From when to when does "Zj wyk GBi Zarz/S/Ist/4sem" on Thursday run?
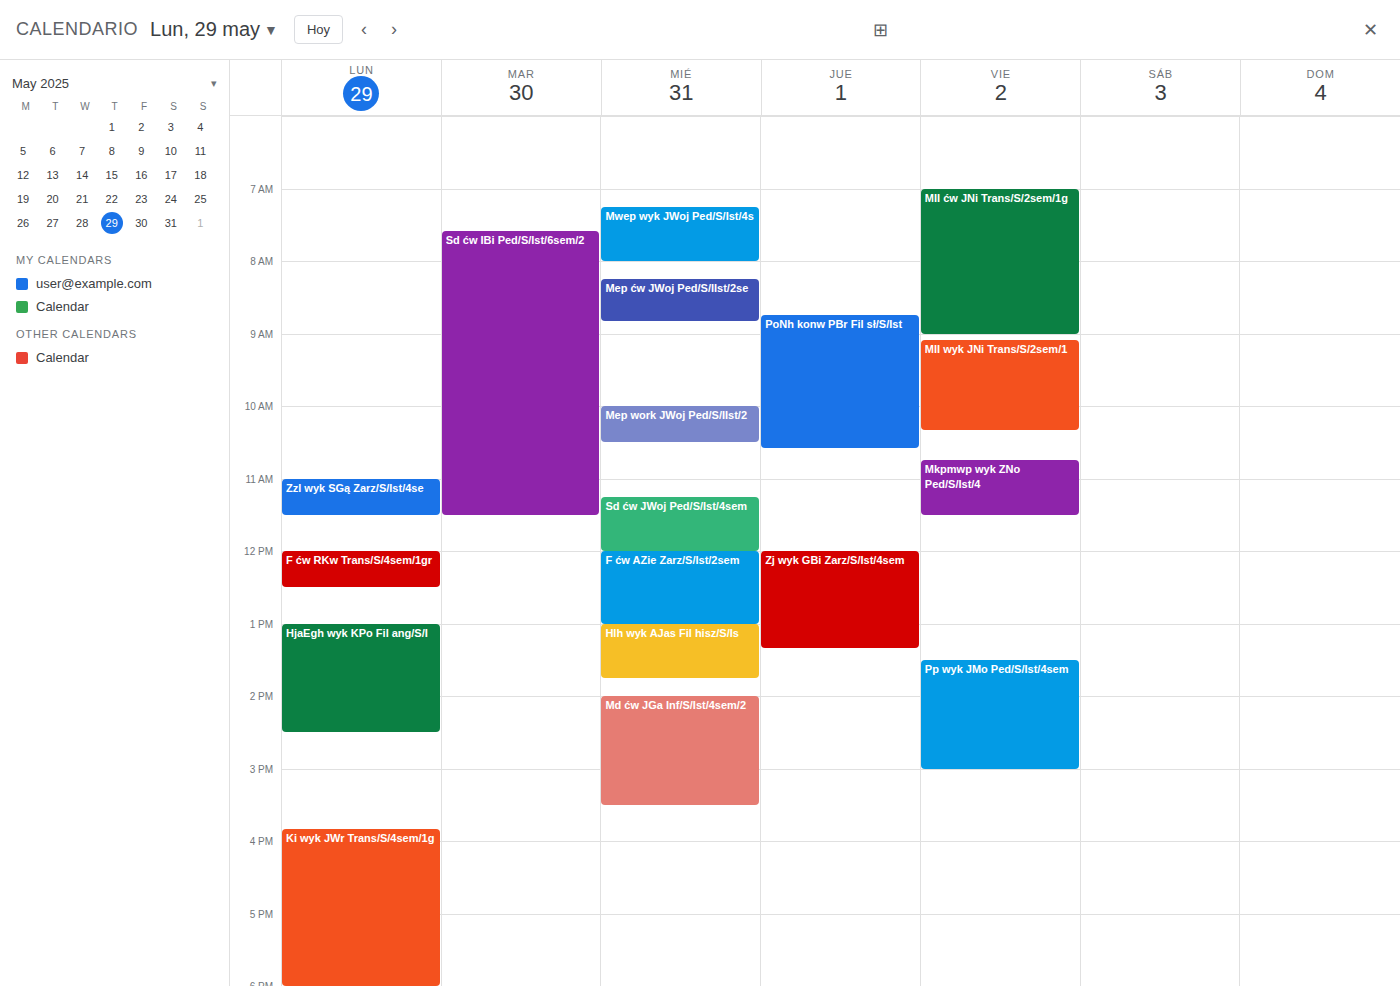
12:00 PM to 1:20 PM